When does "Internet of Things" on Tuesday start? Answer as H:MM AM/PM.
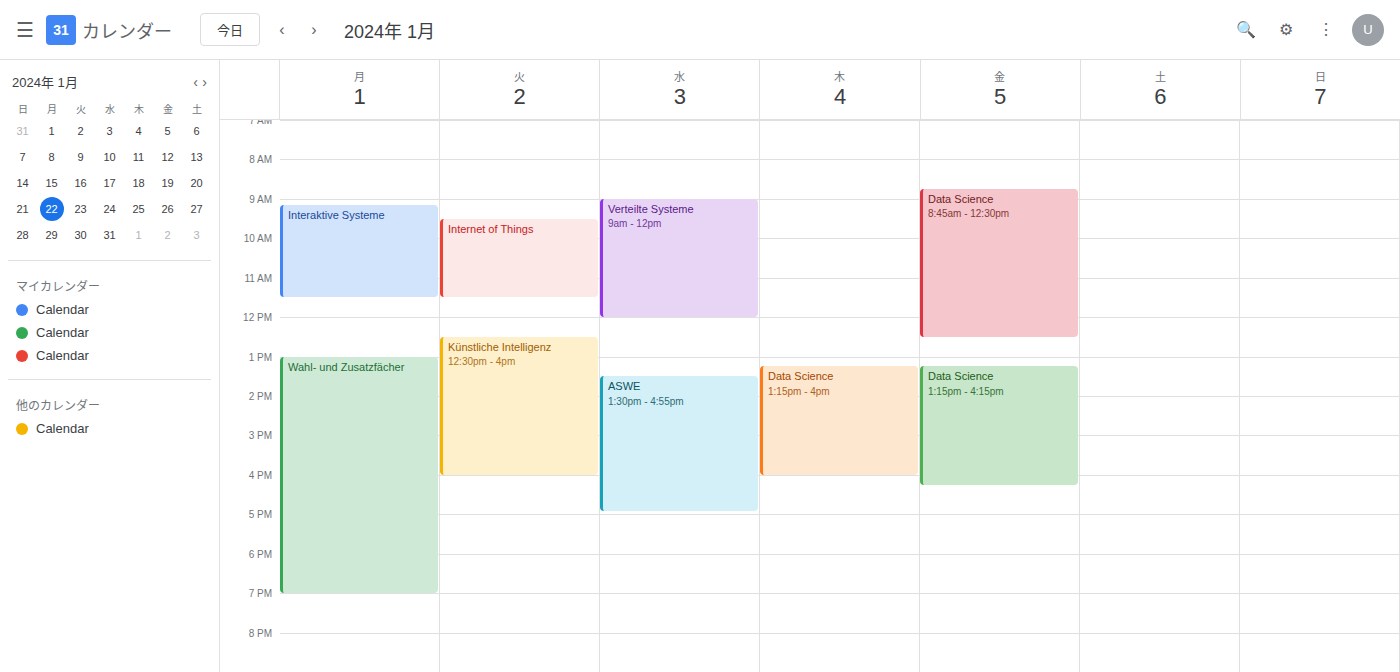
9:30 AM